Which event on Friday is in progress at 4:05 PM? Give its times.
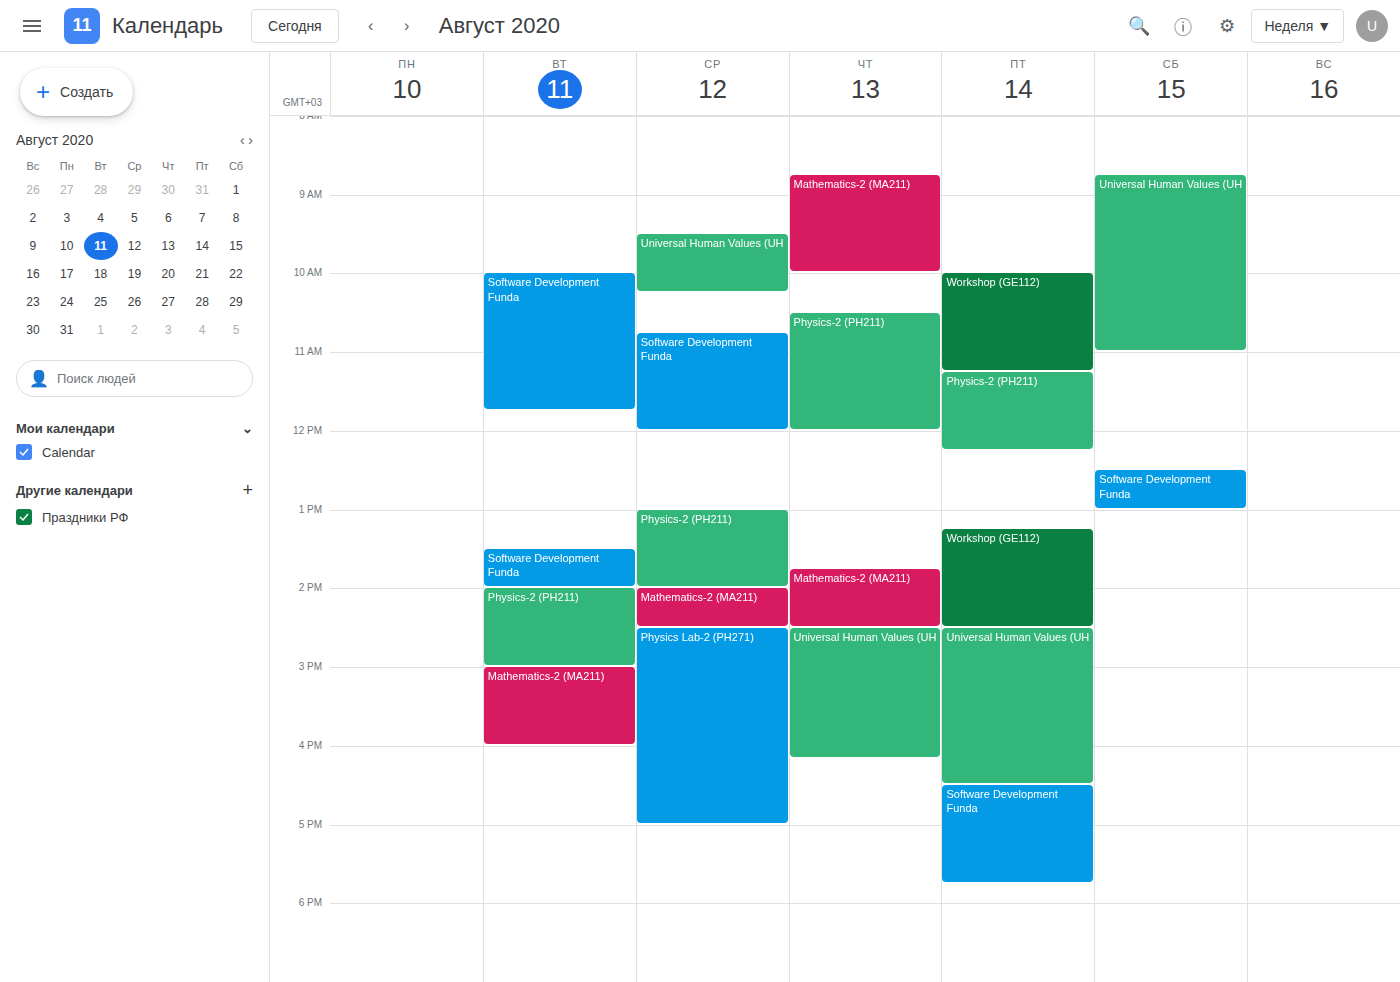
"Universal Human Values (UH", 2:30 PM to 4:30 PM